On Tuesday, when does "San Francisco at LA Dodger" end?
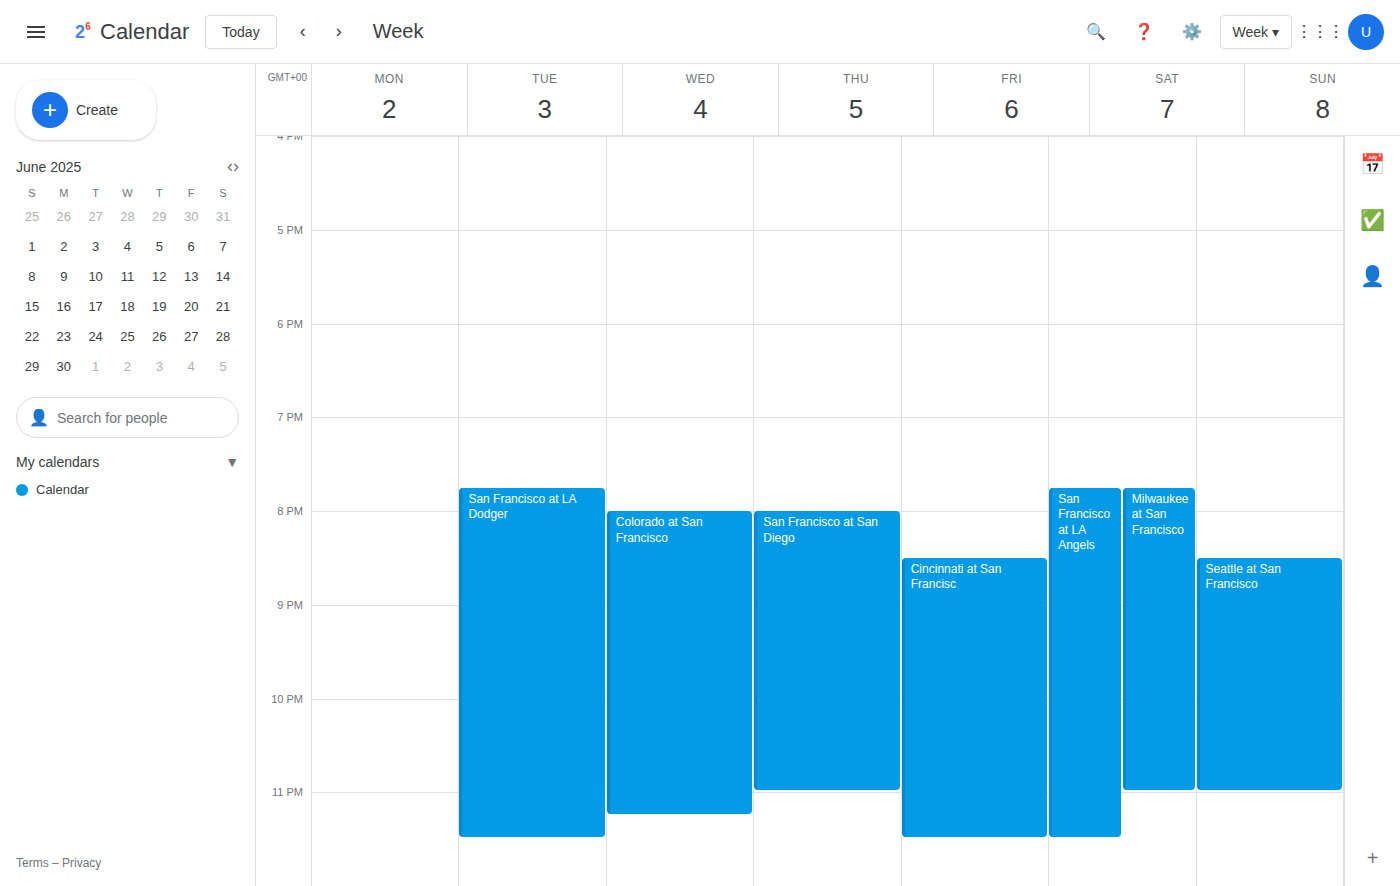
11:30 PM